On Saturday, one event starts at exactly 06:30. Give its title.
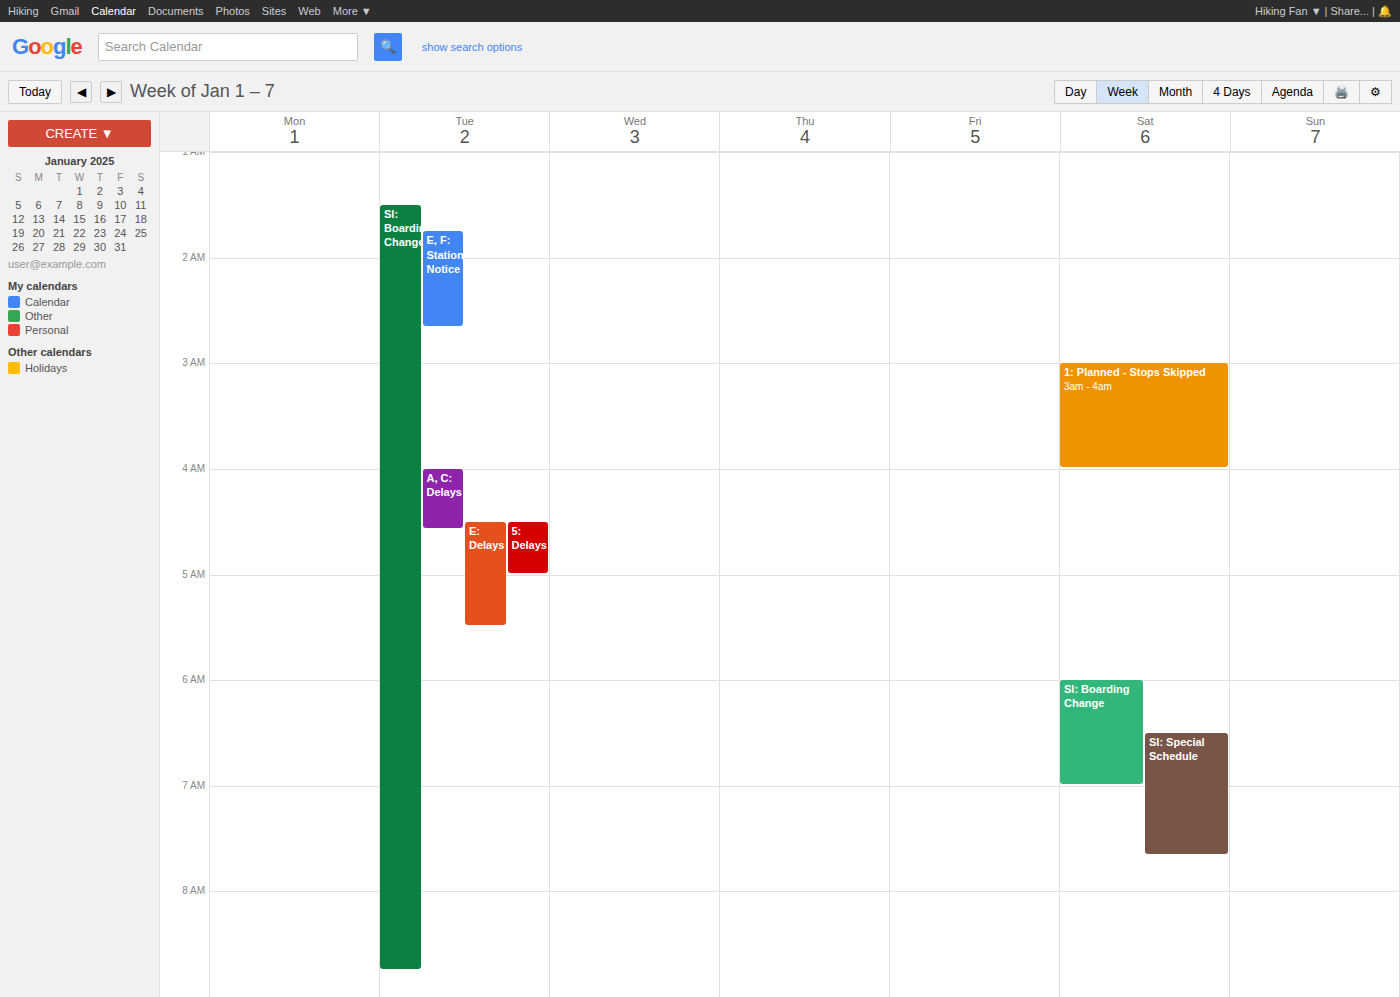
"SI: Special Schedule"